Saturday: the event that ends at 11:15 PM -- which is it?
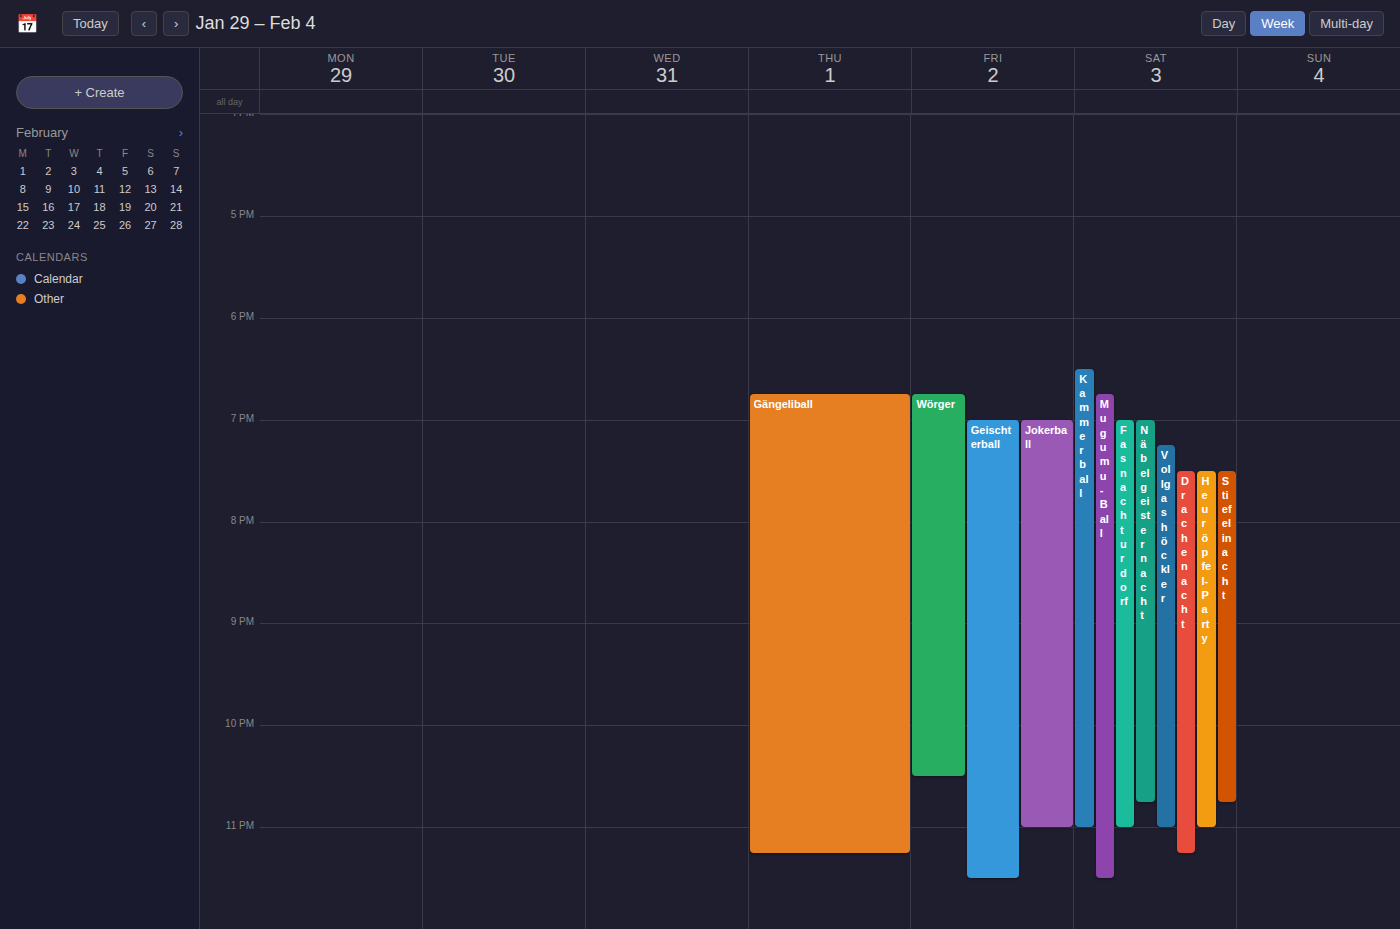
"Drachenacht"